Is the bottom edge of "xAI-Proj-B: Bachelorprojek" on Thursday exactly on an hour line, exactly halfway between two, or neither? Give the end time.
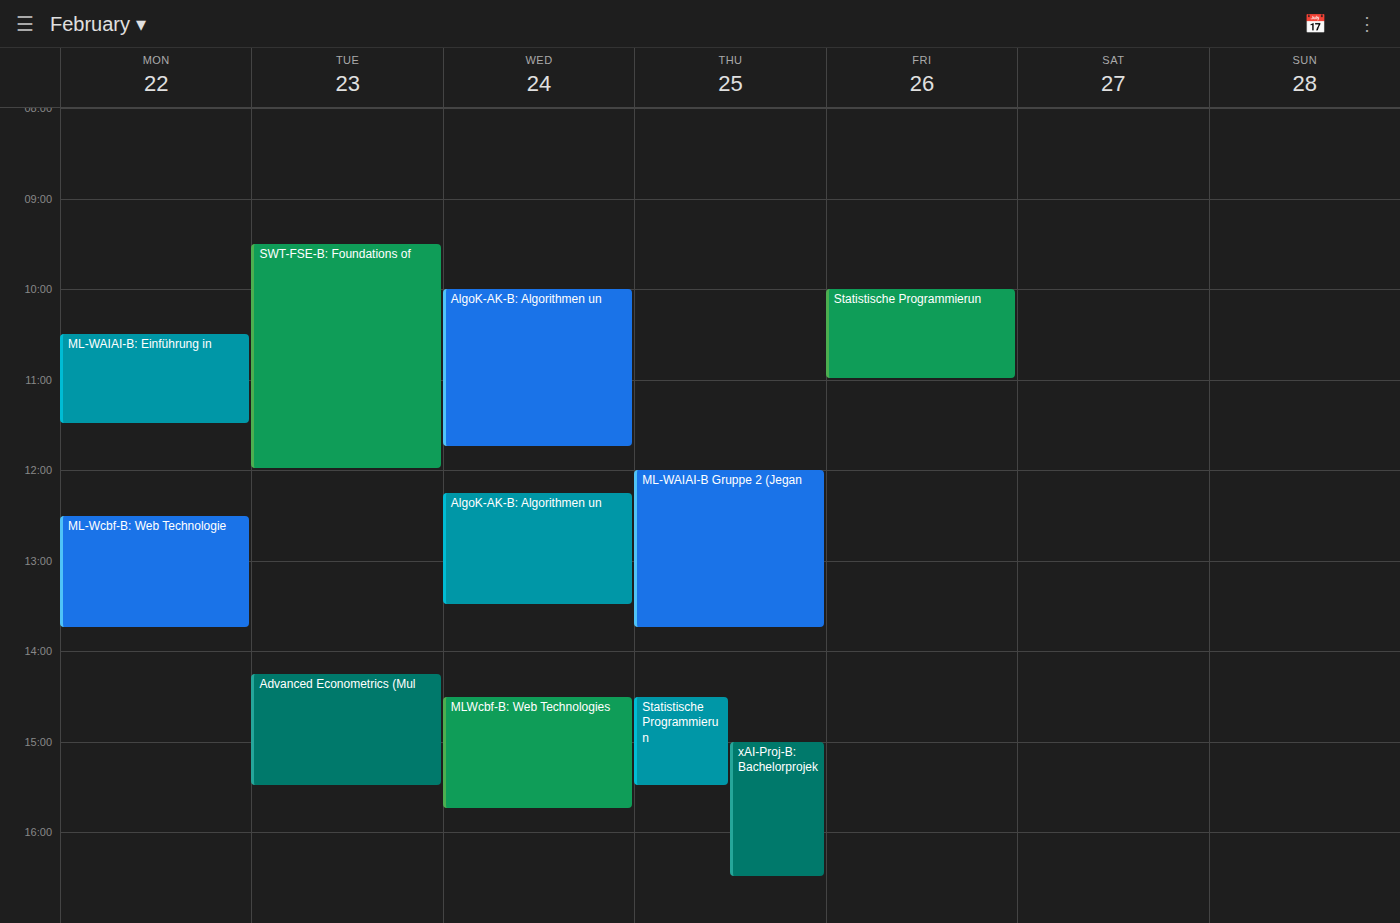
16:30 -- halfway between the 16:00 and 17:00 lines.